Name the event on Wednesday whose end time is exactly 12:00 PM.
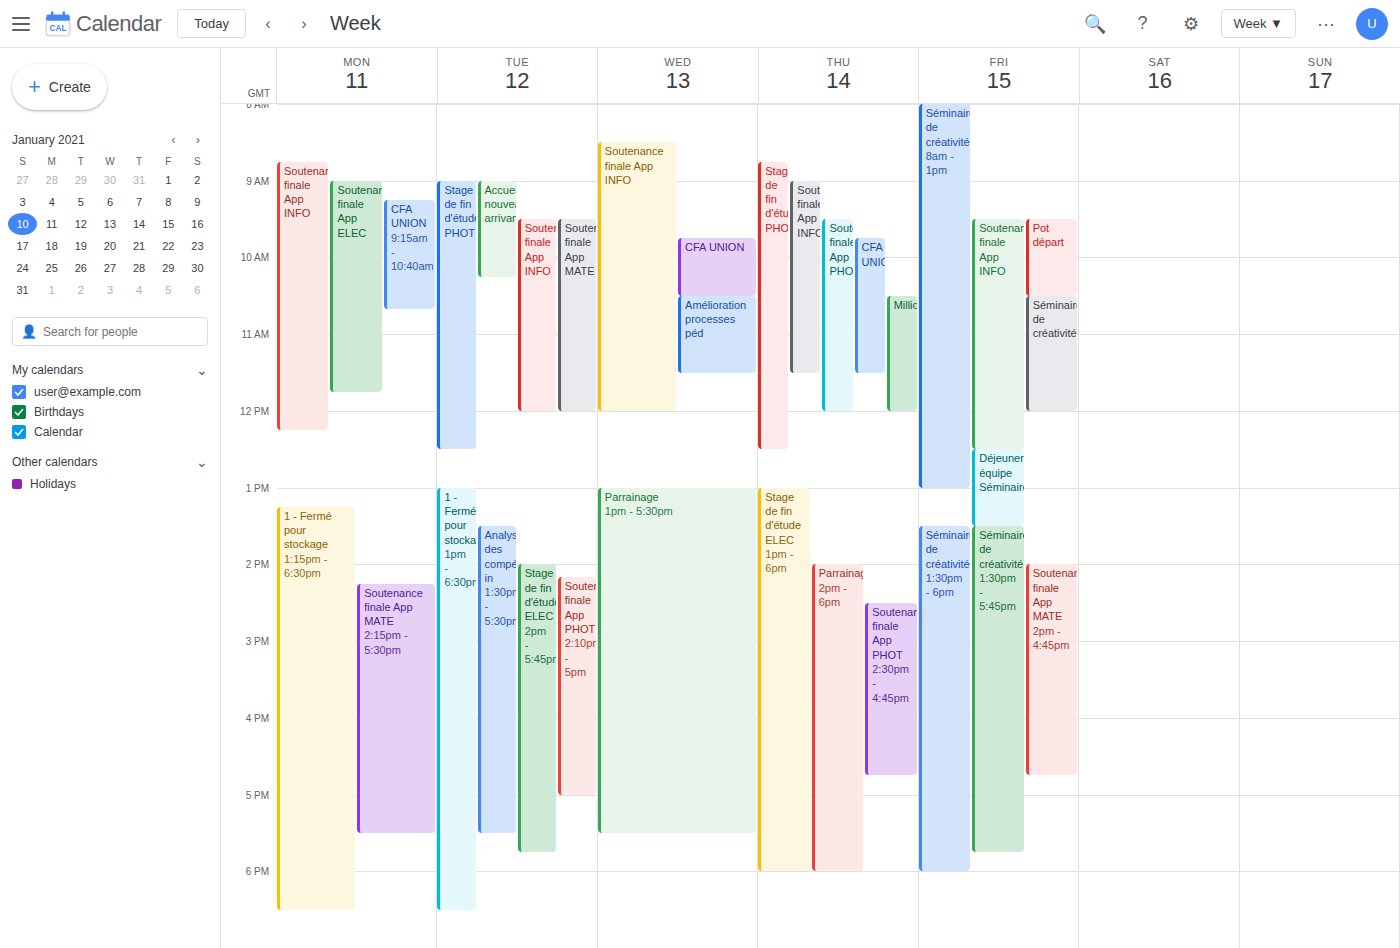
"Soutenance finale App INFO"